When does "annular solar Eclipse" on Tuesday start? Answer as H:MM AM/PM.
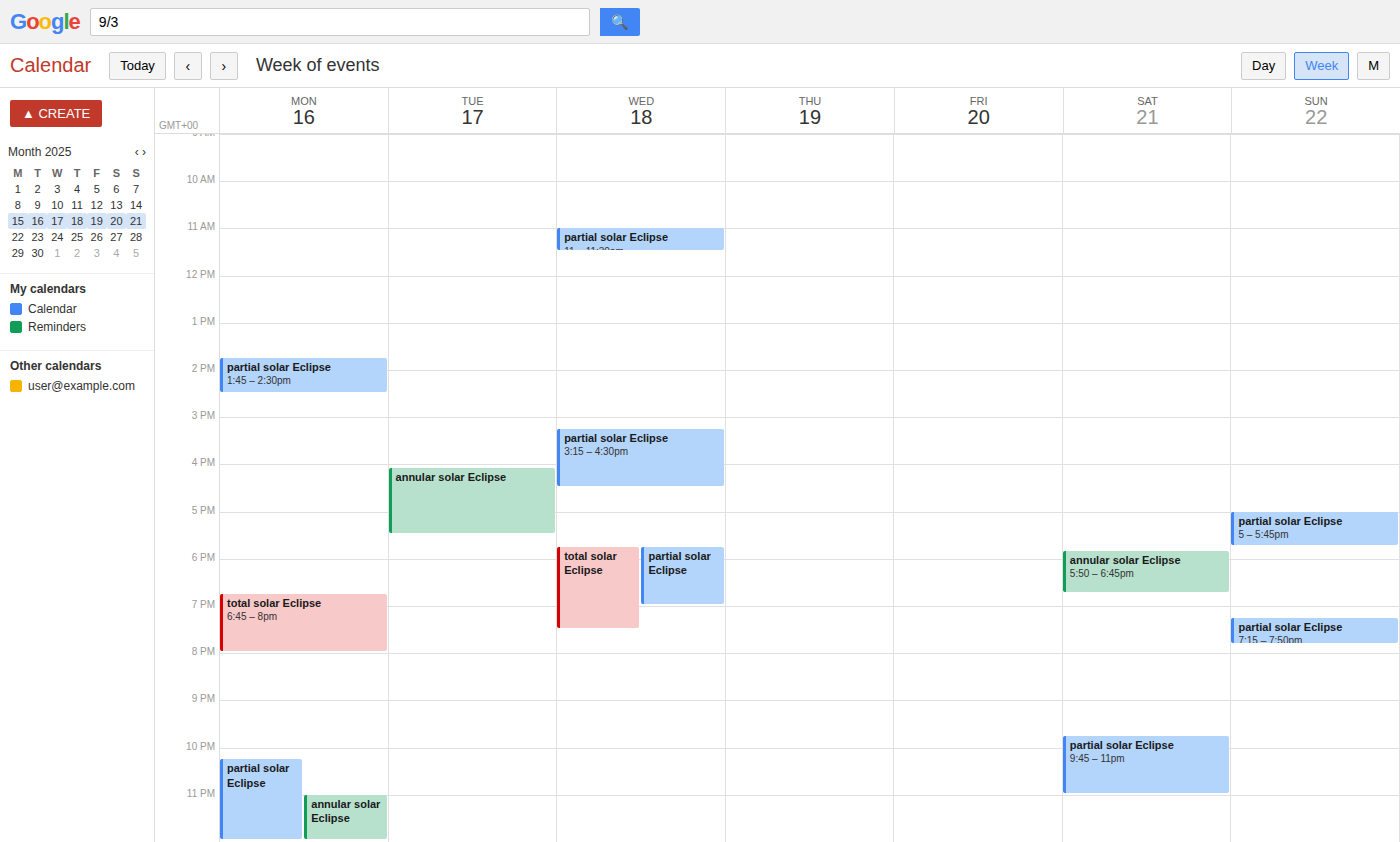
4:05 PM